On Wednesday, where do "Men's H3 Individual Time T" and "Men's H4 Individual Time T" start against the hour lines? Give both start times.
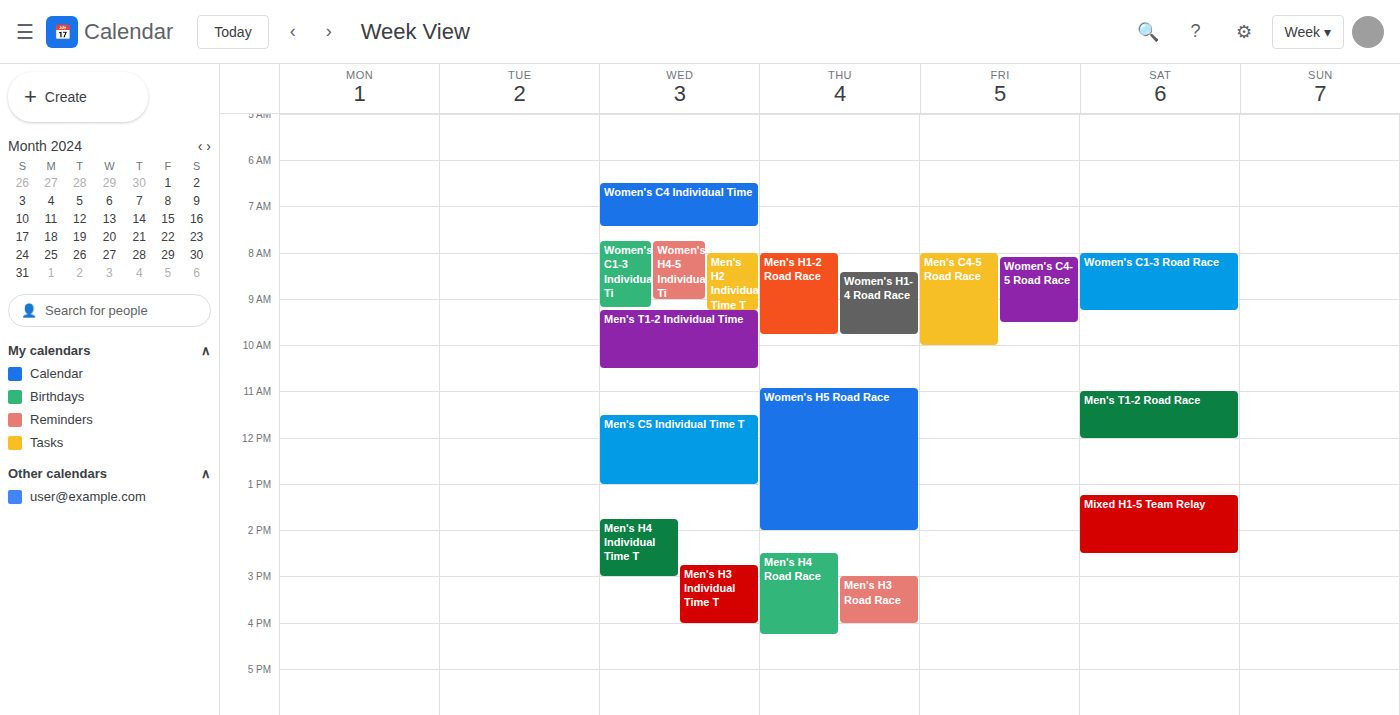
"Men's H3 Individual Time T": 2:45 PM, neither: three quarters of the way from the 2 PM line to the 3 PM line. "Men's H4 Individual Time T": 1:45 PM, neither: three quarters of the way from the 1 PM line to the 2 PM line.